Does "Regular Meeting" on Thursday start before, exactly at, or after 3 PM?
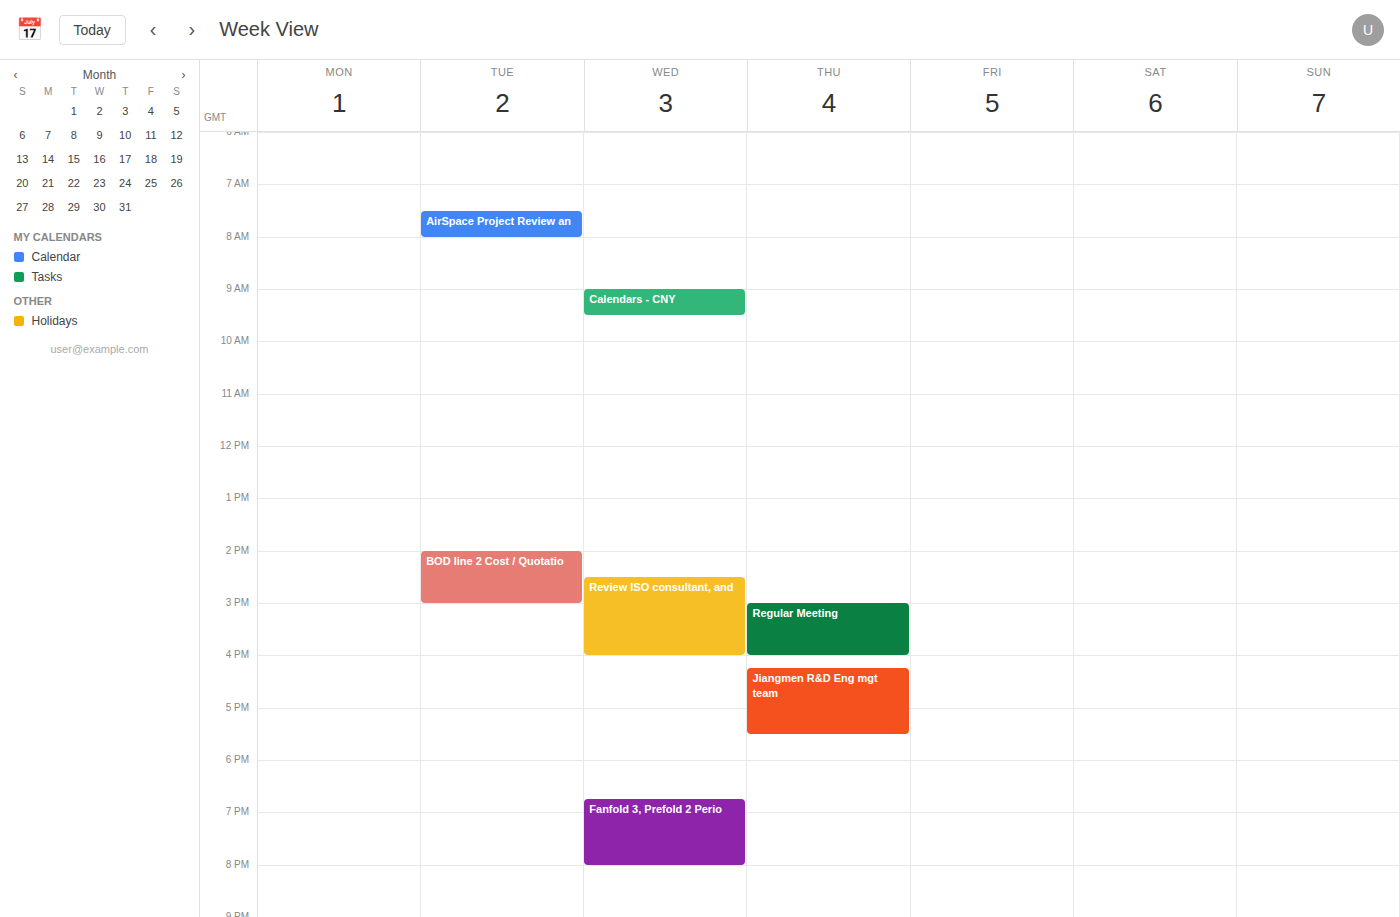
3:00 PM -- exactly at 3 PM, on the 3 PM line.